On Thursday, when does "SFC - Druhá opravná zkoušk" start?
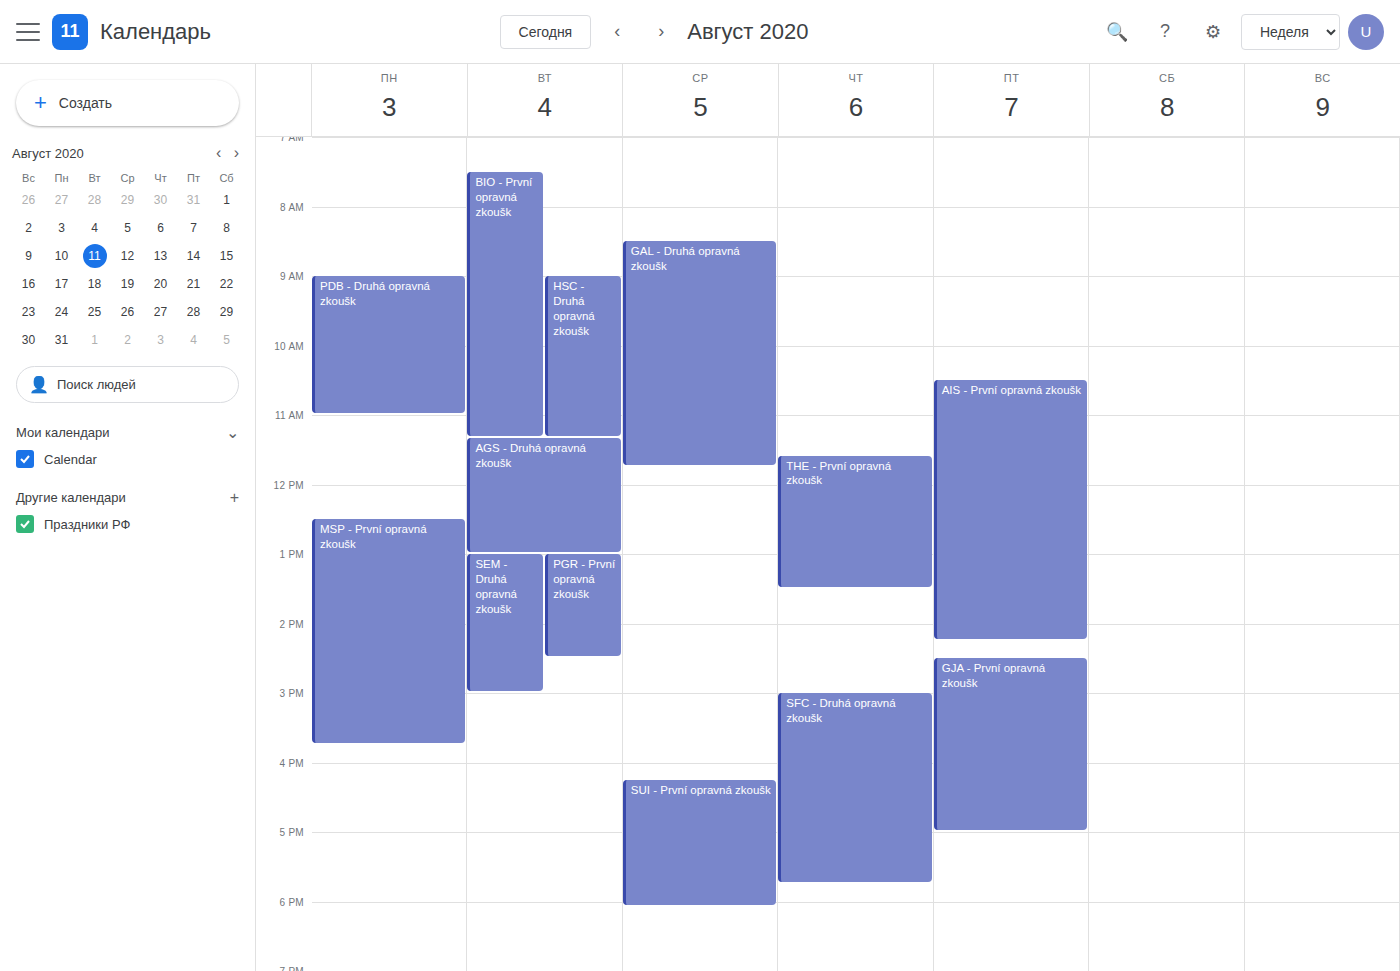
3:00 PM